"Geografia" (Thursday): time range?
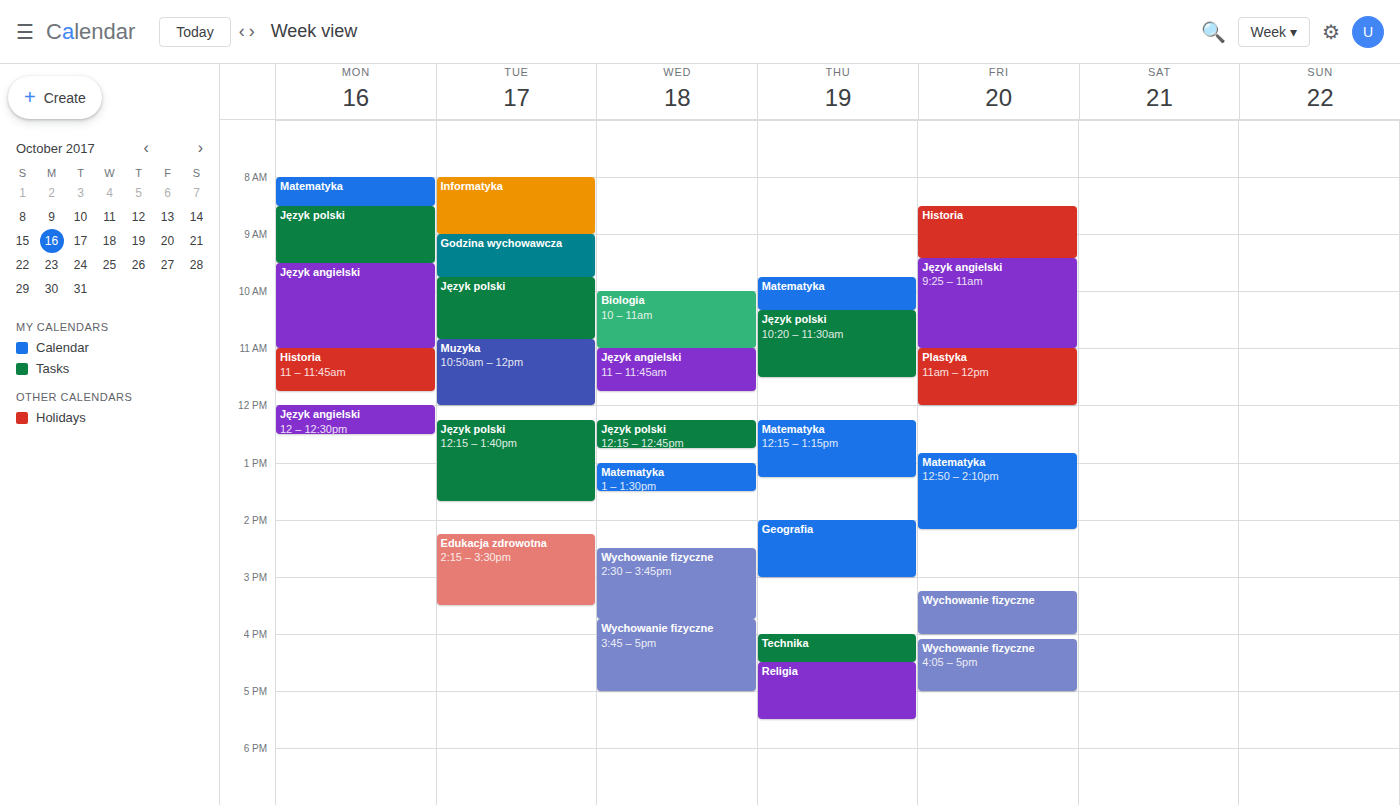
2:00 PM to 3:00 PM